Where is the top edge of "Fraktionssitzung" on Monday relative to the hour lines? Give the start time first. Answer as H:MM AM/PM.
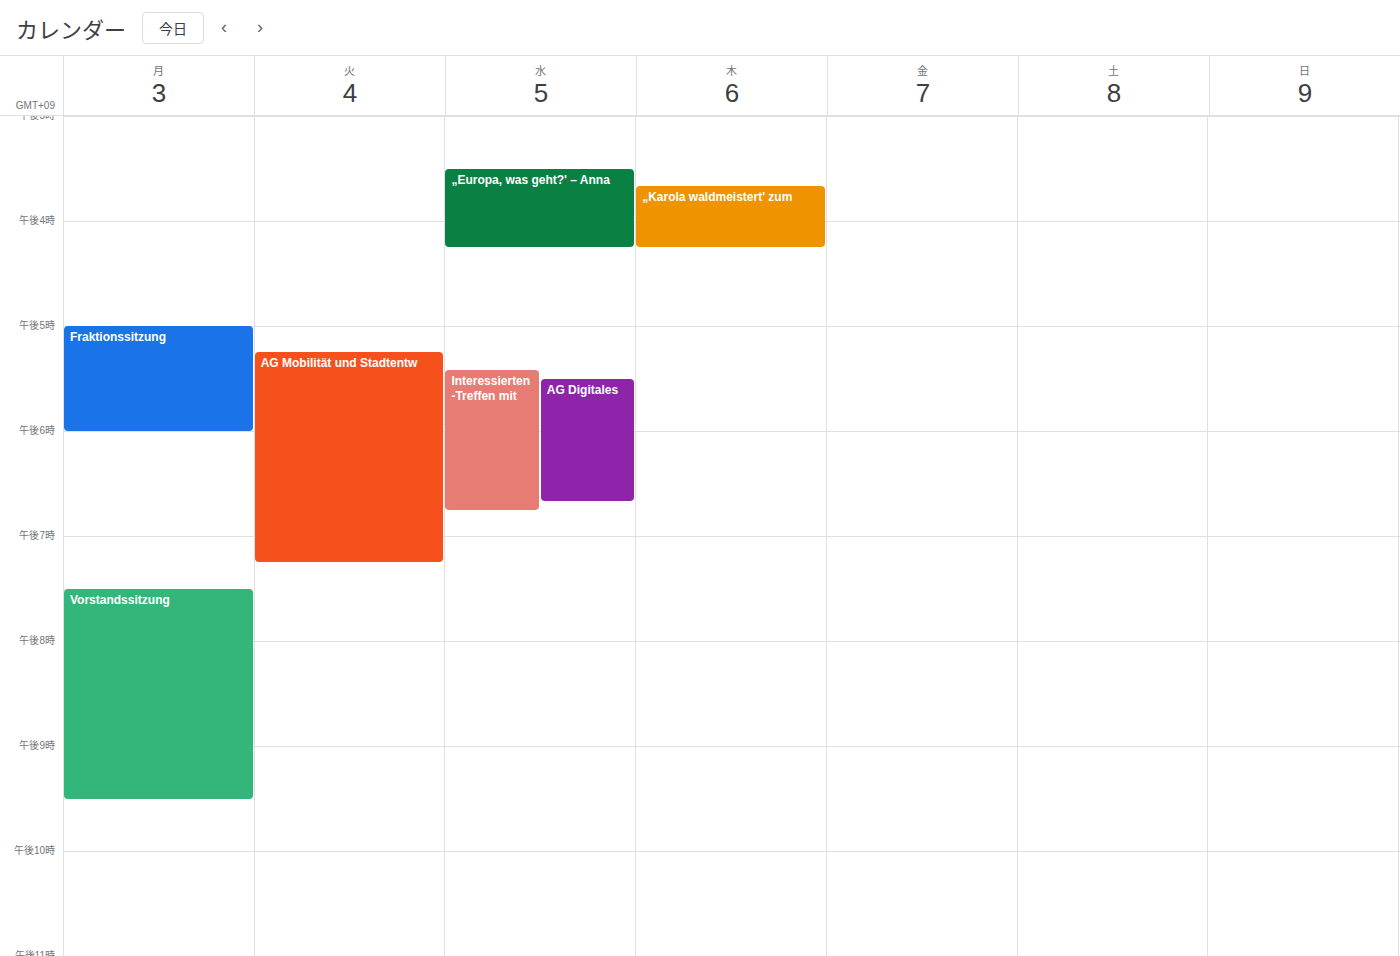
5:00 PM -- exactly on the 5 PM line.